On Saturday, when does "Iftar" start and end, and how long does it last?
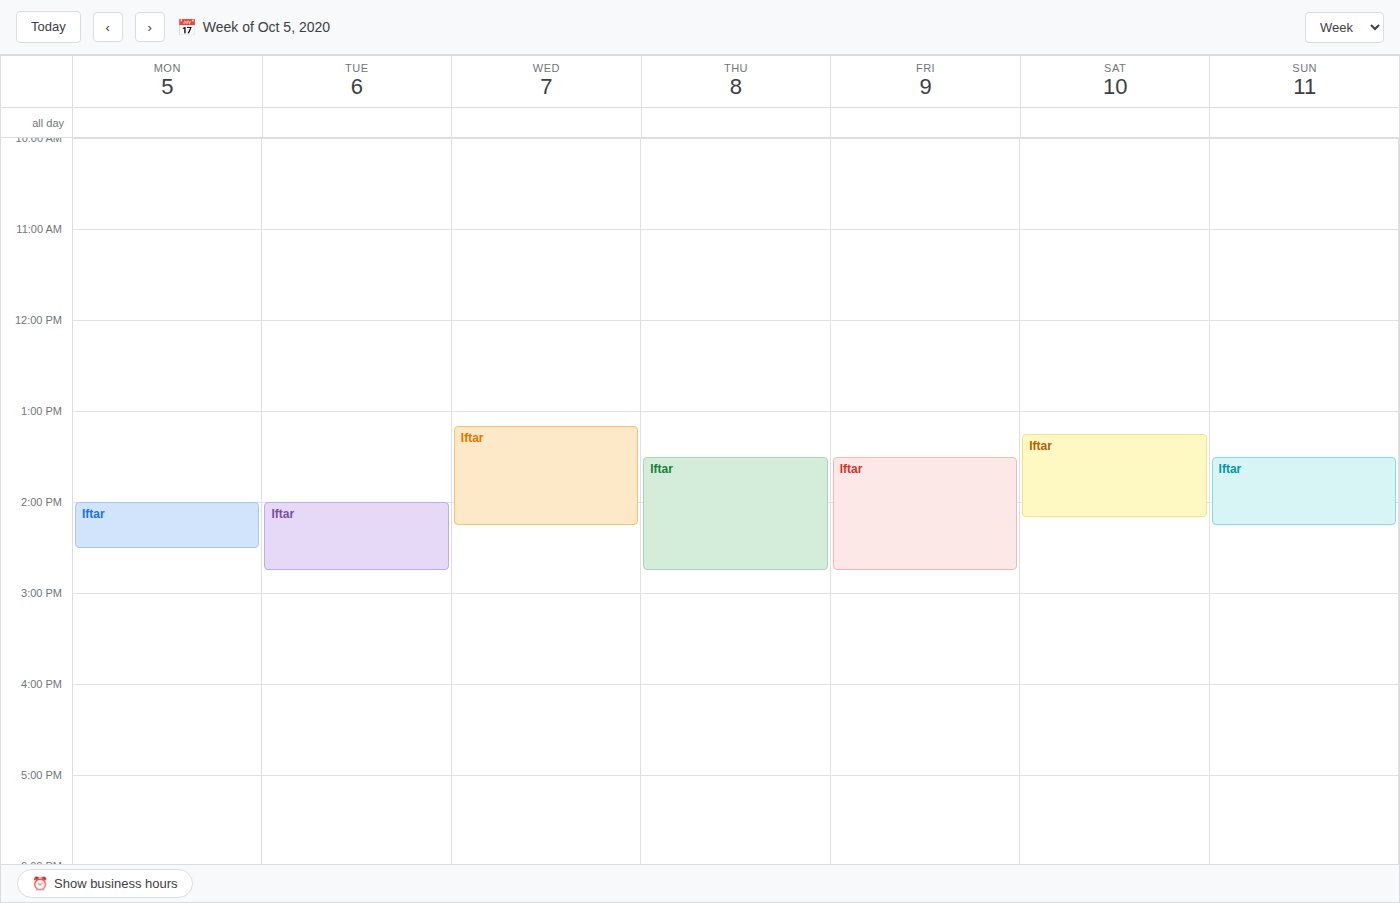
1:15 PM to 2:10 PM, 55 minutes